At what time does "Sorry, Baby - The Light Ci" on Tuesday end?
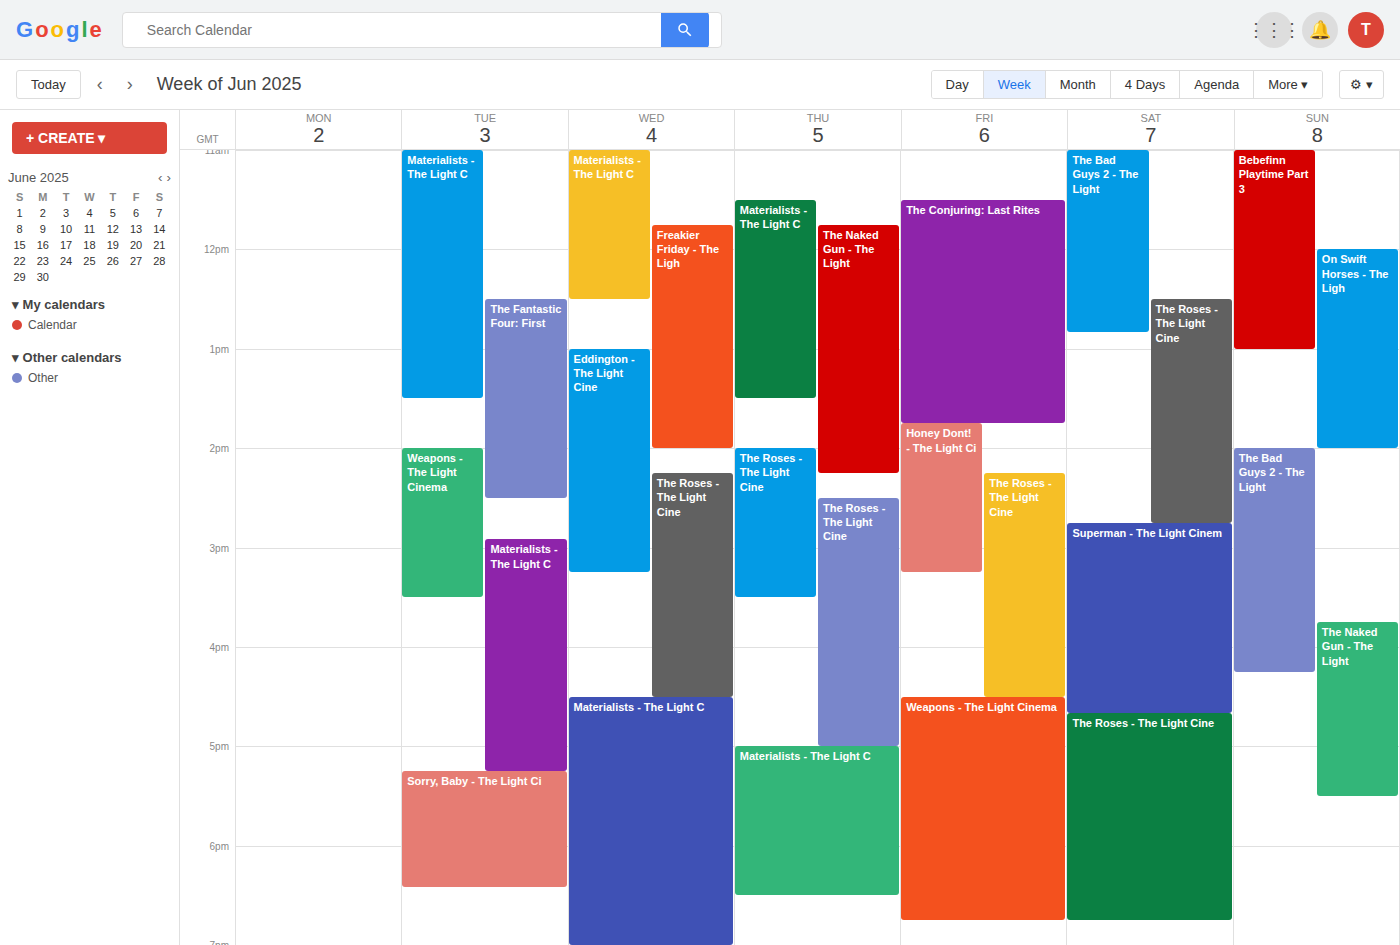
6:25 PM